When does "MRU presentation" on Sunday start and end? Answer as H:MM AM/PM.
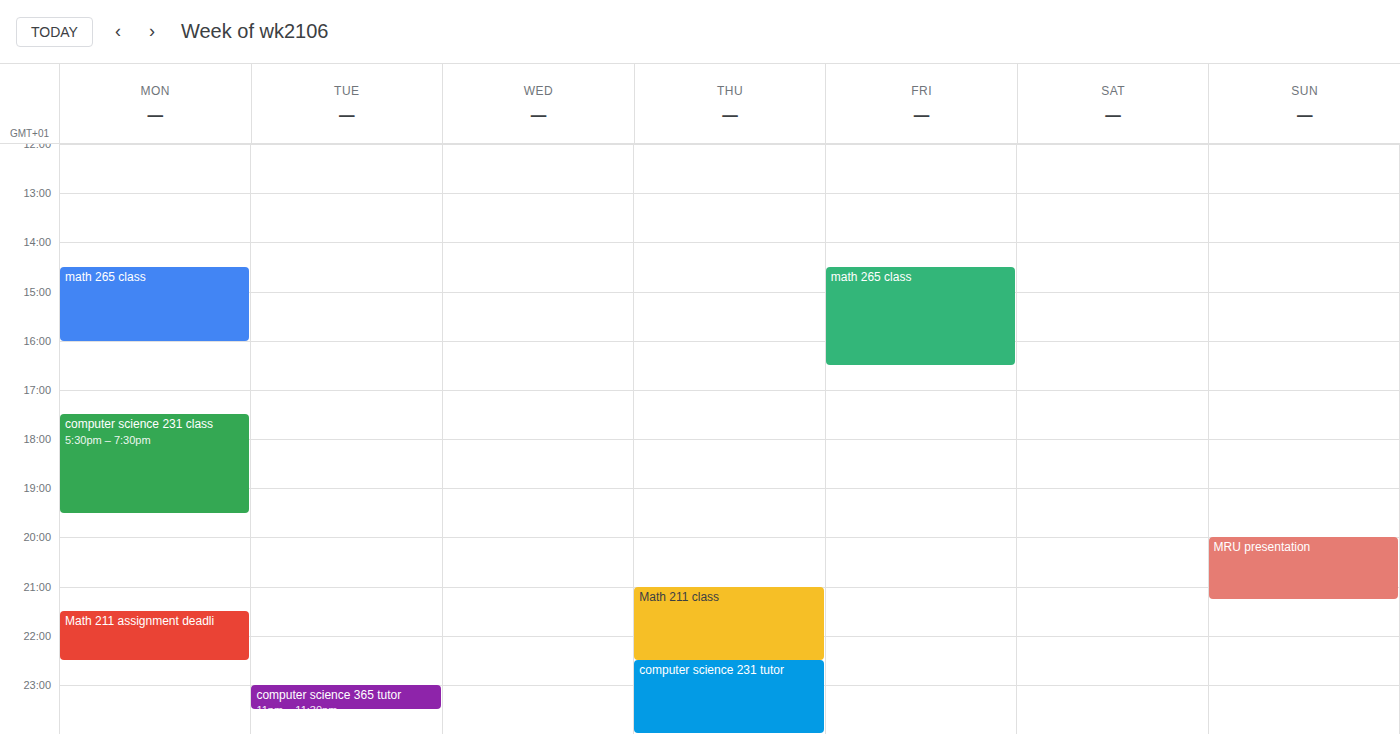
8:00 PM to 9:15 PM